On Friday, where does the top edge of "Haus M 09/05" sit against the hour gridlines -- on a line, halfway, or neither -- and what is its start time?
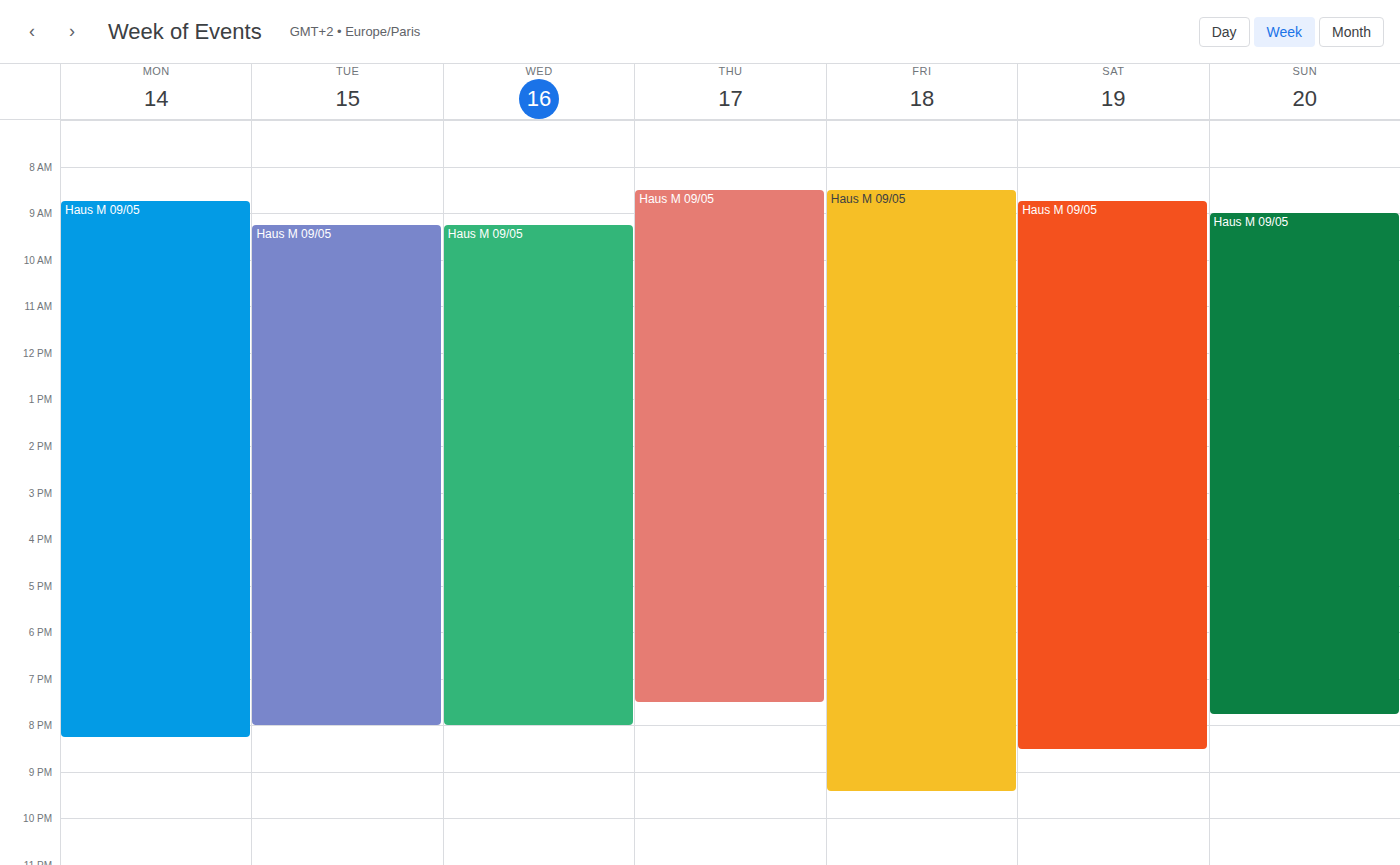
8:30 AM -- halfway between the 8 AM and 9 AM lines.